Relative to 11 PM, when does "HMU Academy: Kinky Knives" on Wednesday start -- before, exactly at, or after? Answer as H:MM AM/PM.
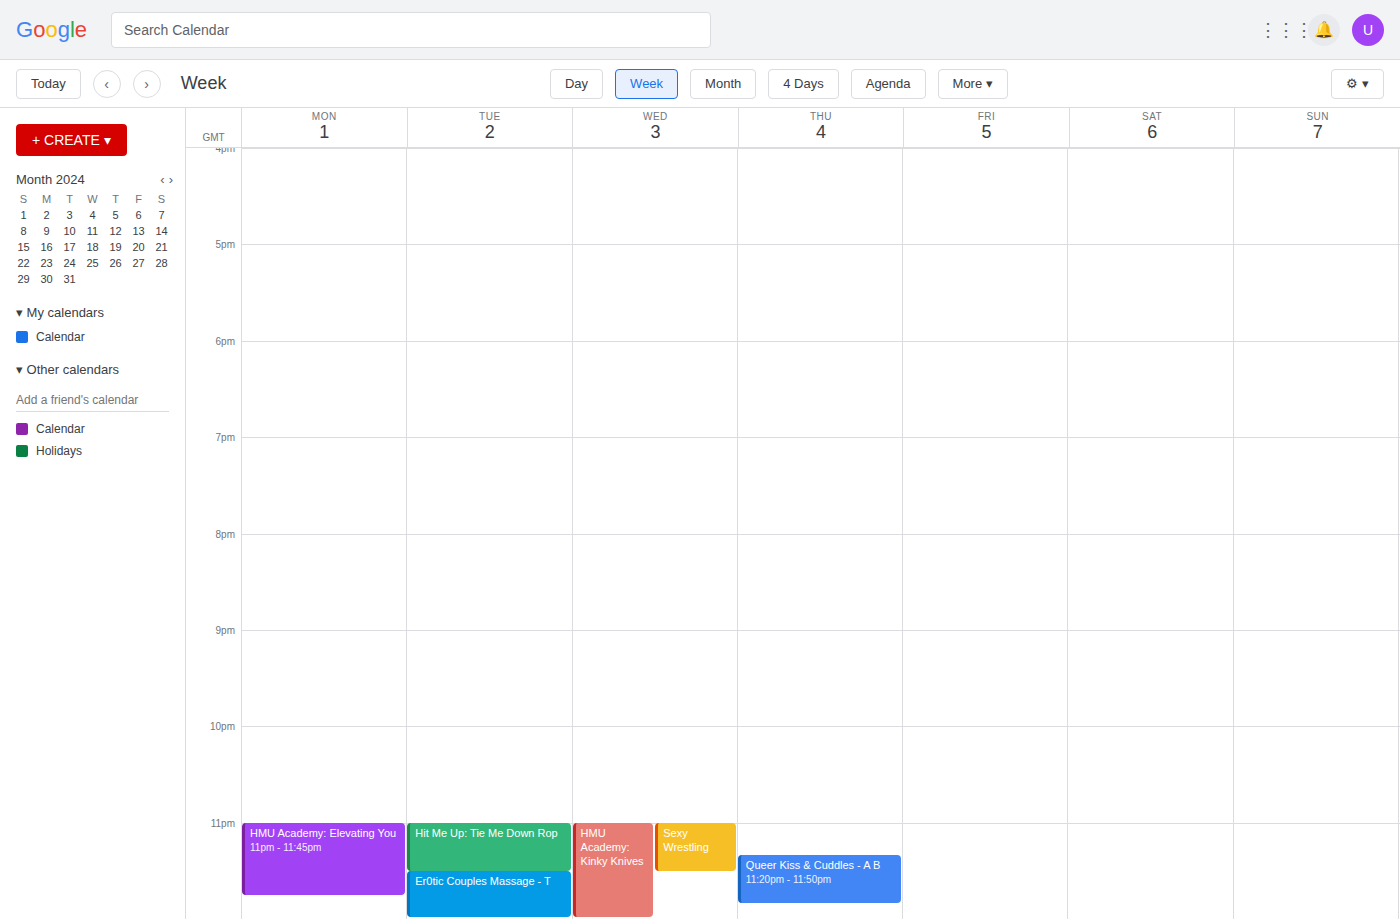
11:00 PM -- exactly at 11 PM, on the 11 PM line.